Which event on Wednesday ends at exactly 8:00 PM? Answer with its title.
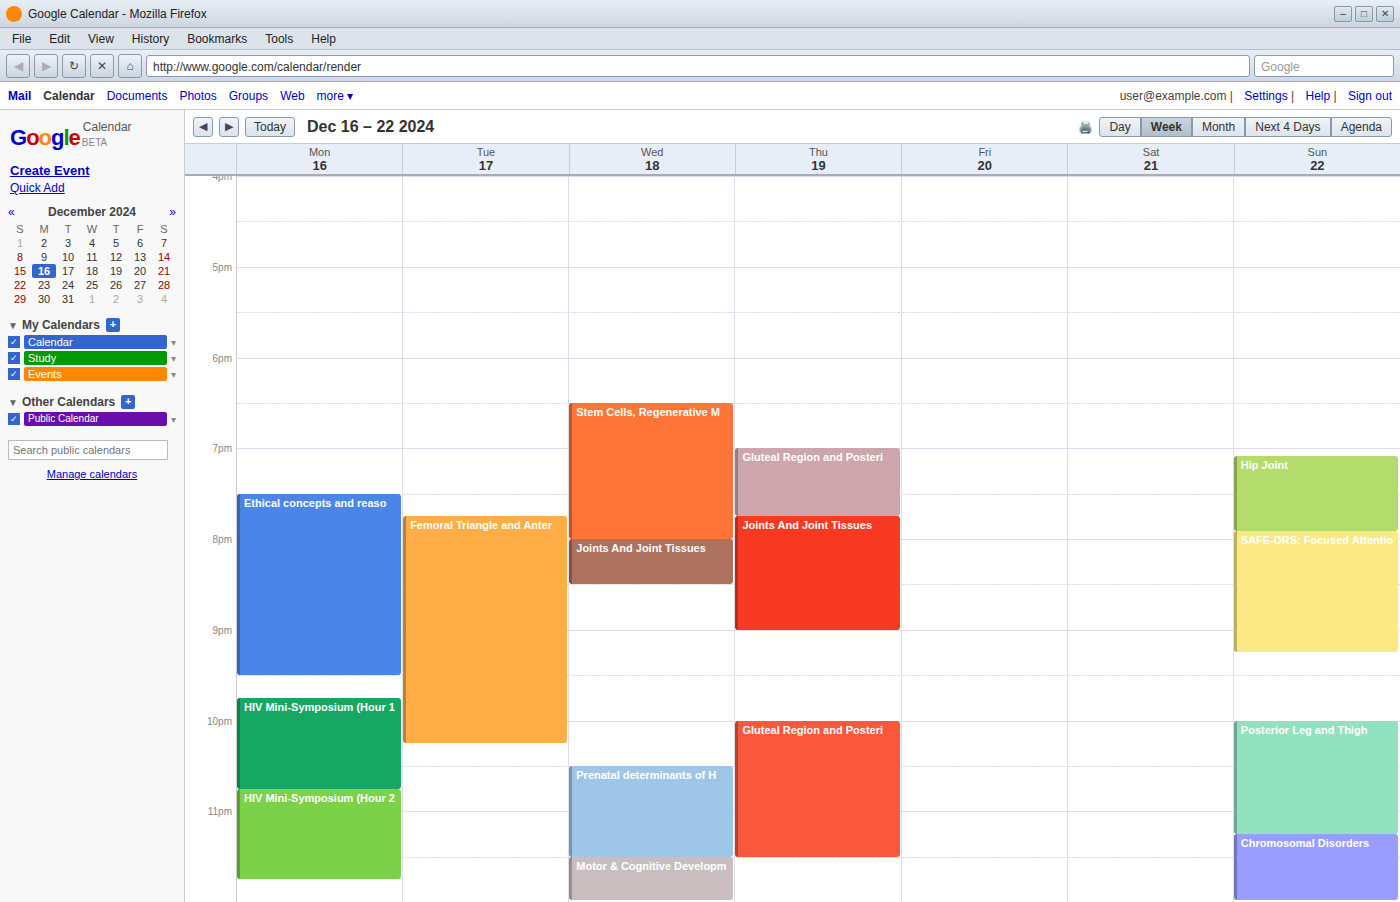
"Stem Cells, Regenerative M"